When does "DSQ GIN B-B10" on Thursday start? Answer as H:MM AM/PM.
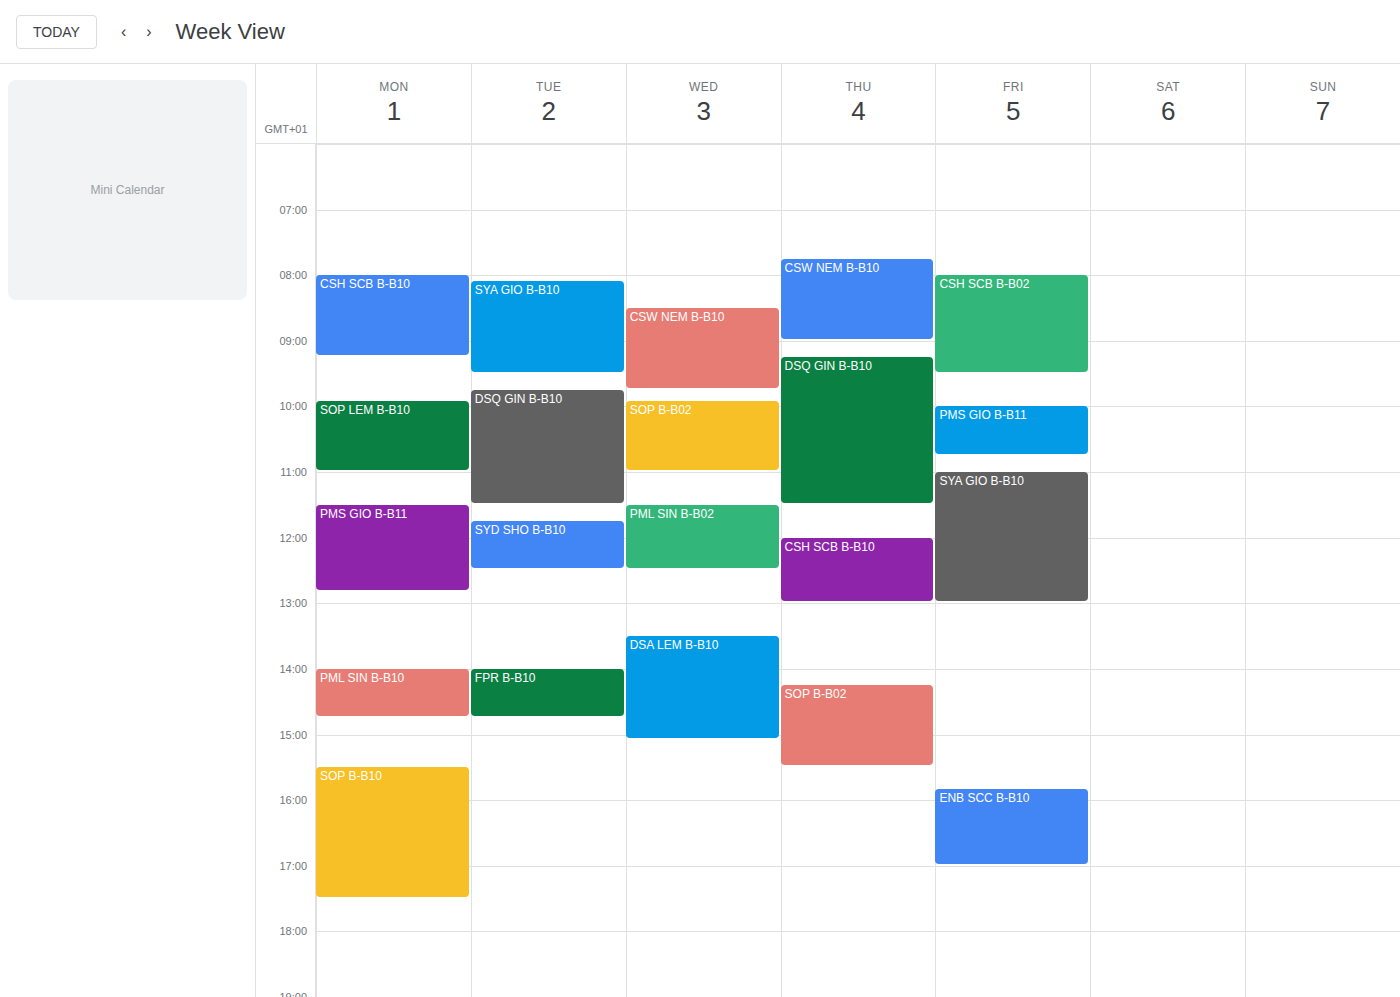
9:15 AM